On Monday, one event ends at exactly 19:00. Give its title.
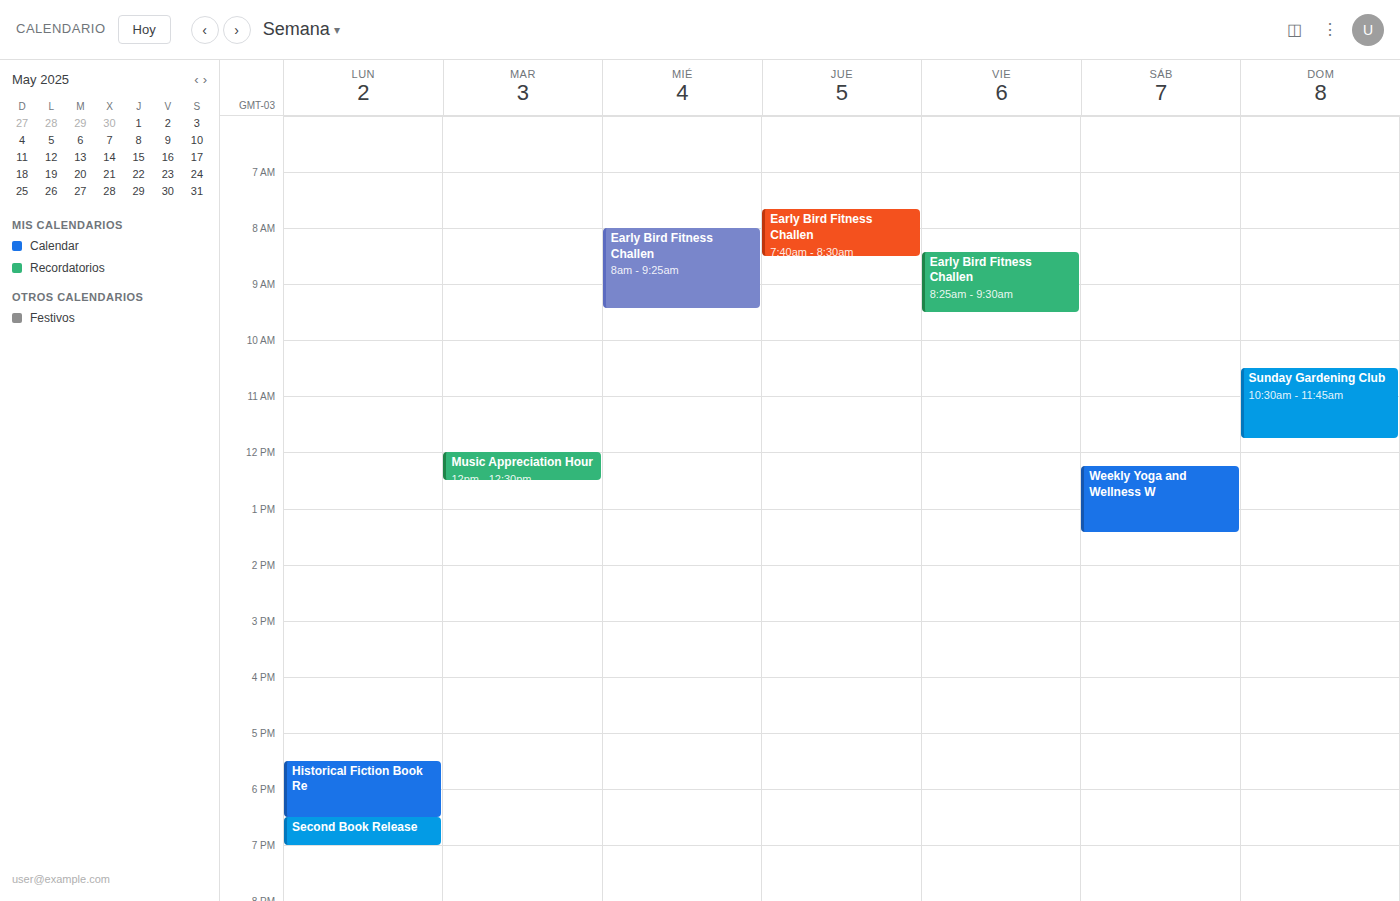
"Second Book Release"